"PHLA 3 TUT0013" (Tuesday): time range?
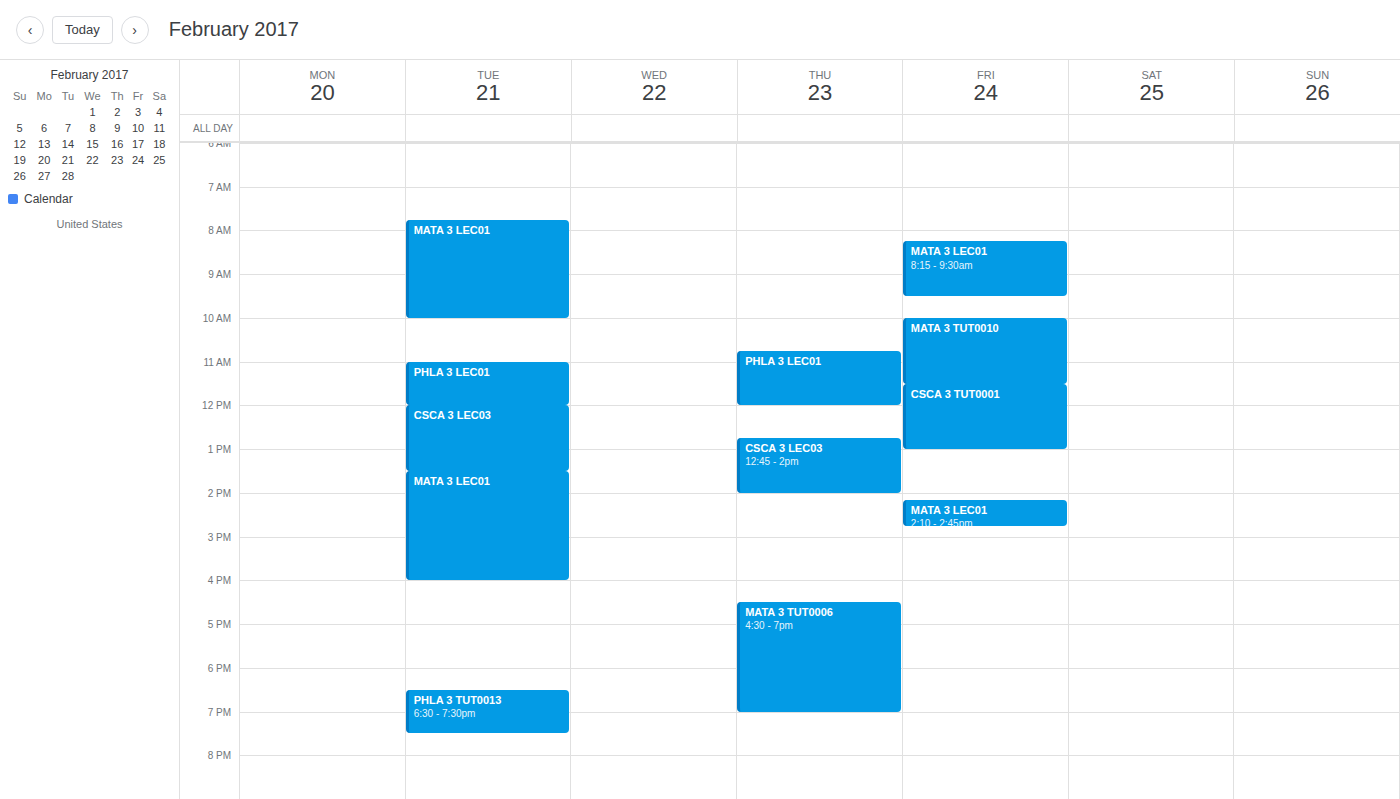
6:30 PM to 7:30 PM